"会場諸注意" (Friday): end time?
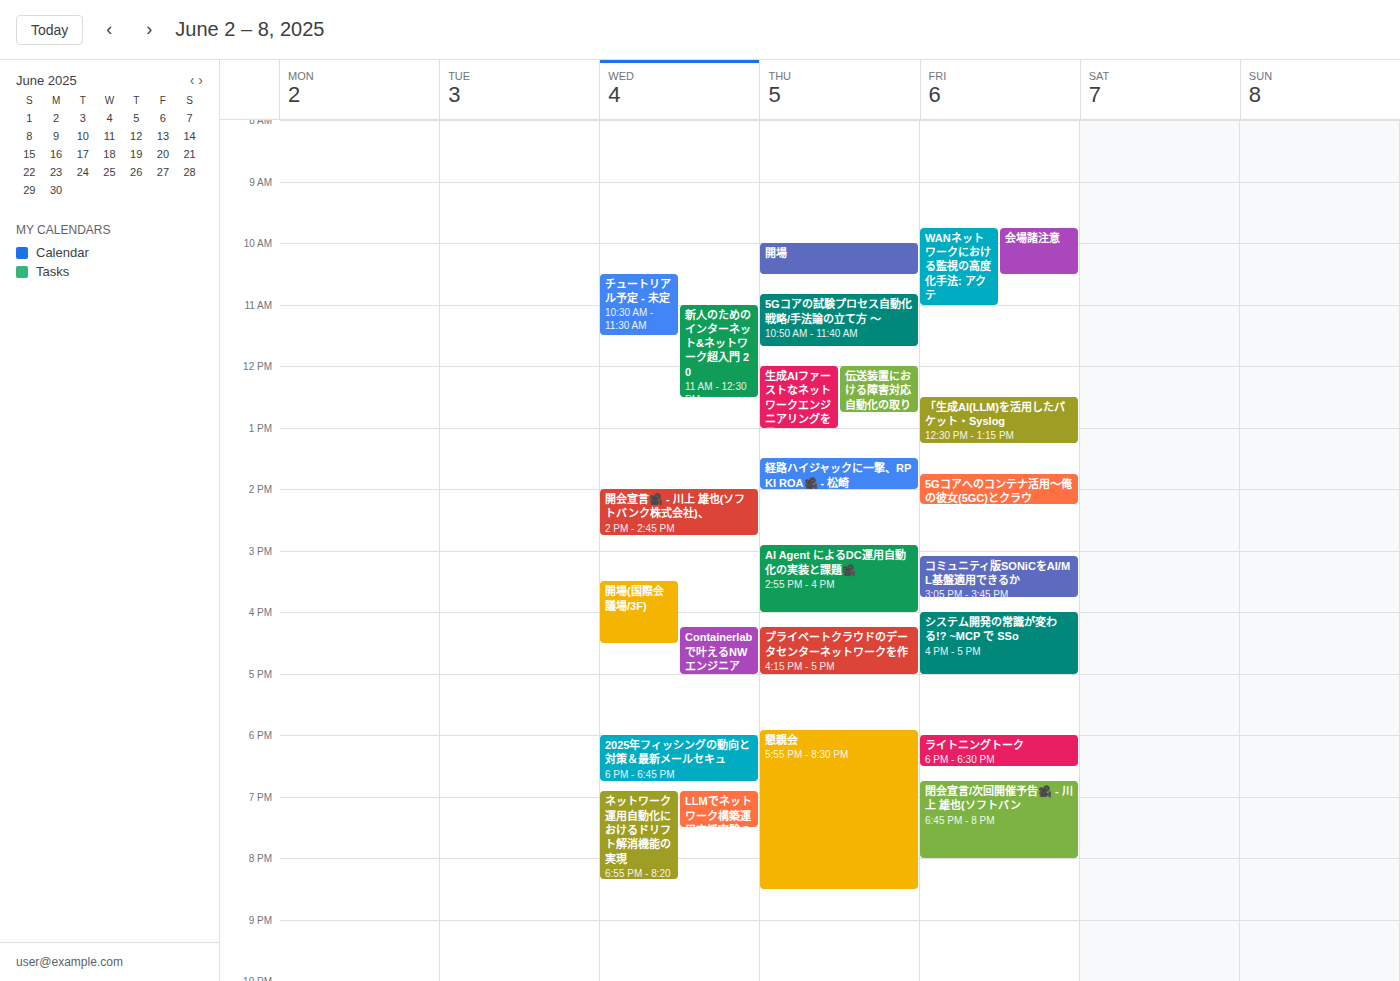
10:30 AM